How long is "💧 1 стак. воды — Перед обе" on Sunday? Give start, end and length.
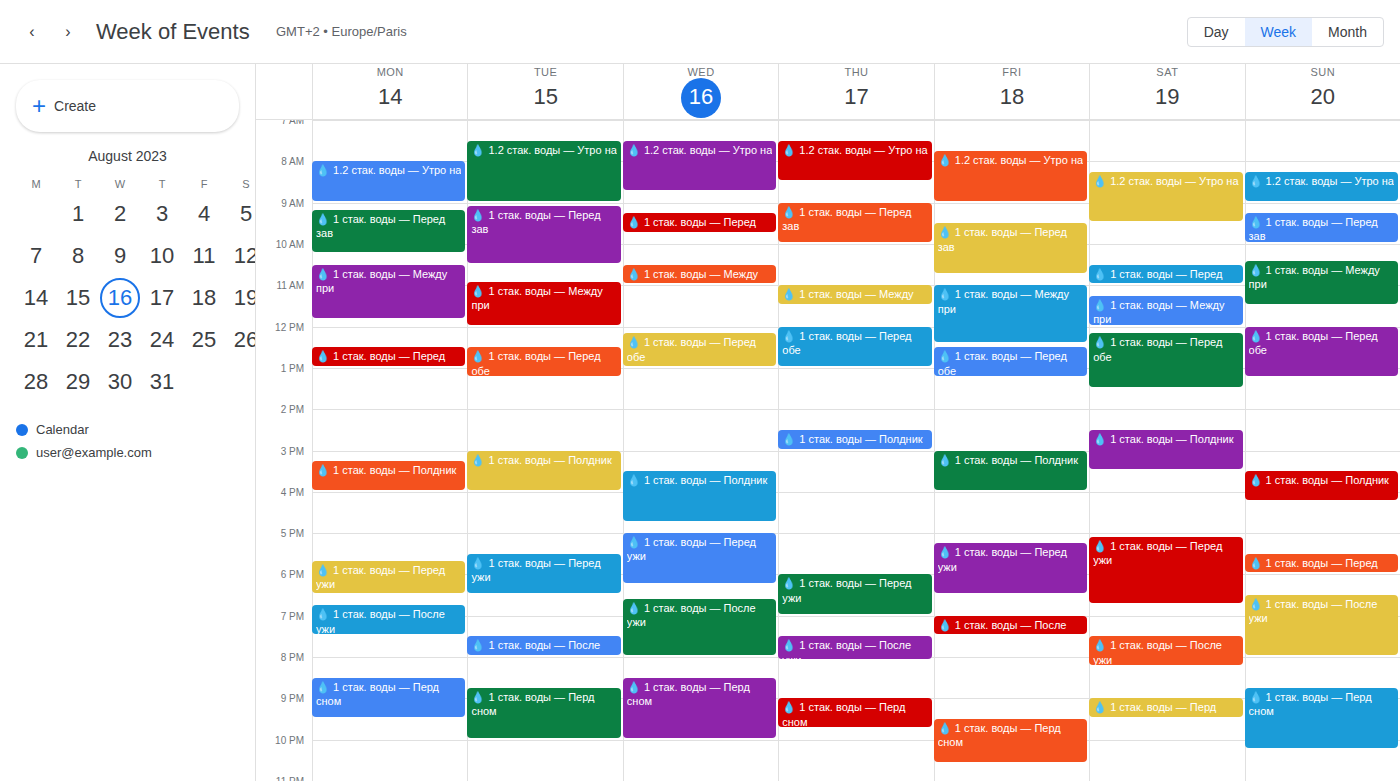
12:00 PM to 1:15 PM, 1 hour 15 minutes